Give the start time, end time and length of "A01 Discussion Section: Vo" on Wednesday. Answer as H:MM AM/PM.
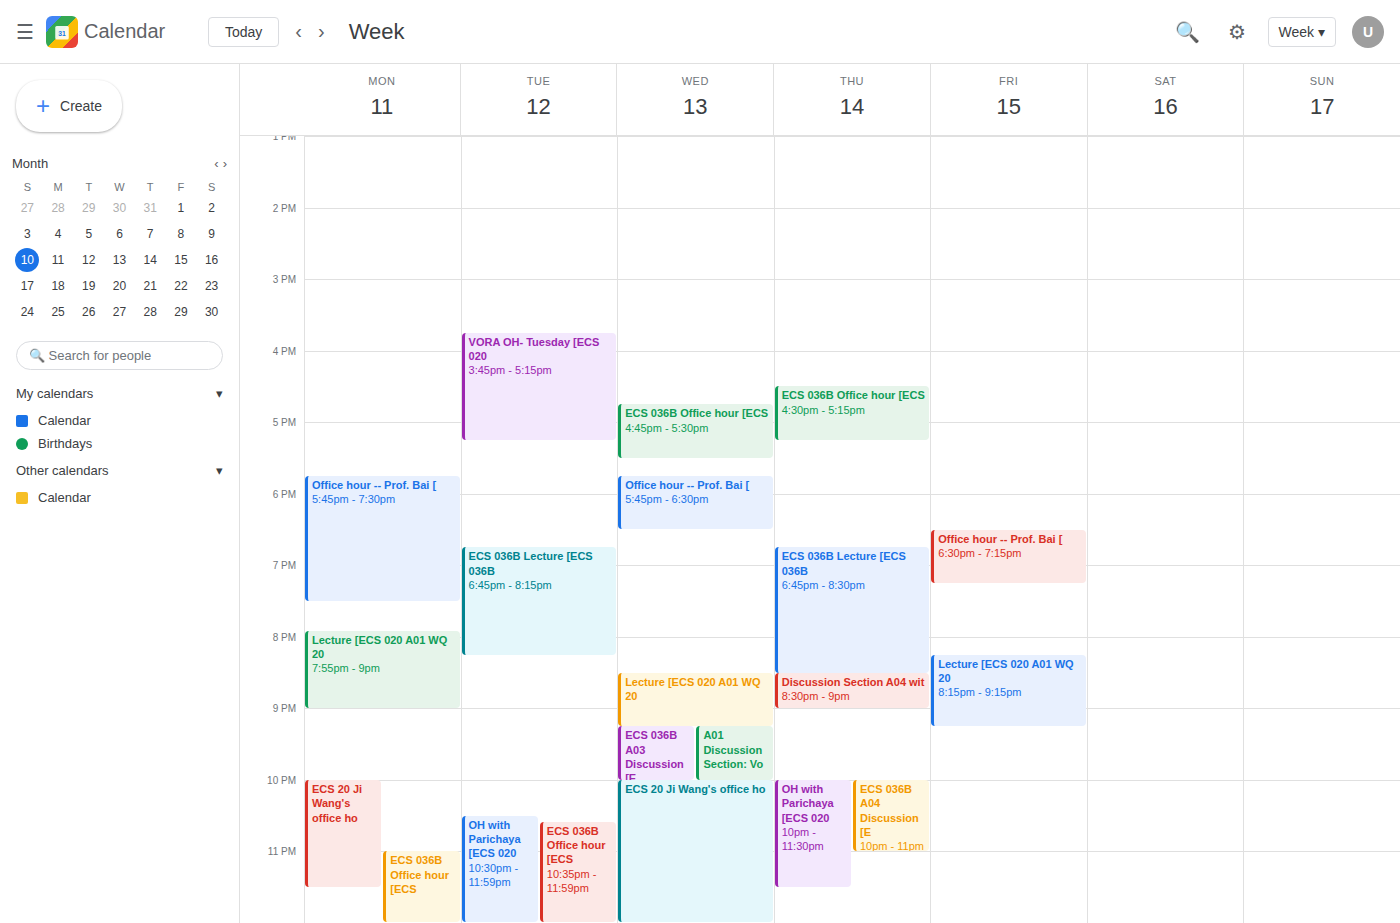
9:15 PM to 10:00 PM, 45 minutes